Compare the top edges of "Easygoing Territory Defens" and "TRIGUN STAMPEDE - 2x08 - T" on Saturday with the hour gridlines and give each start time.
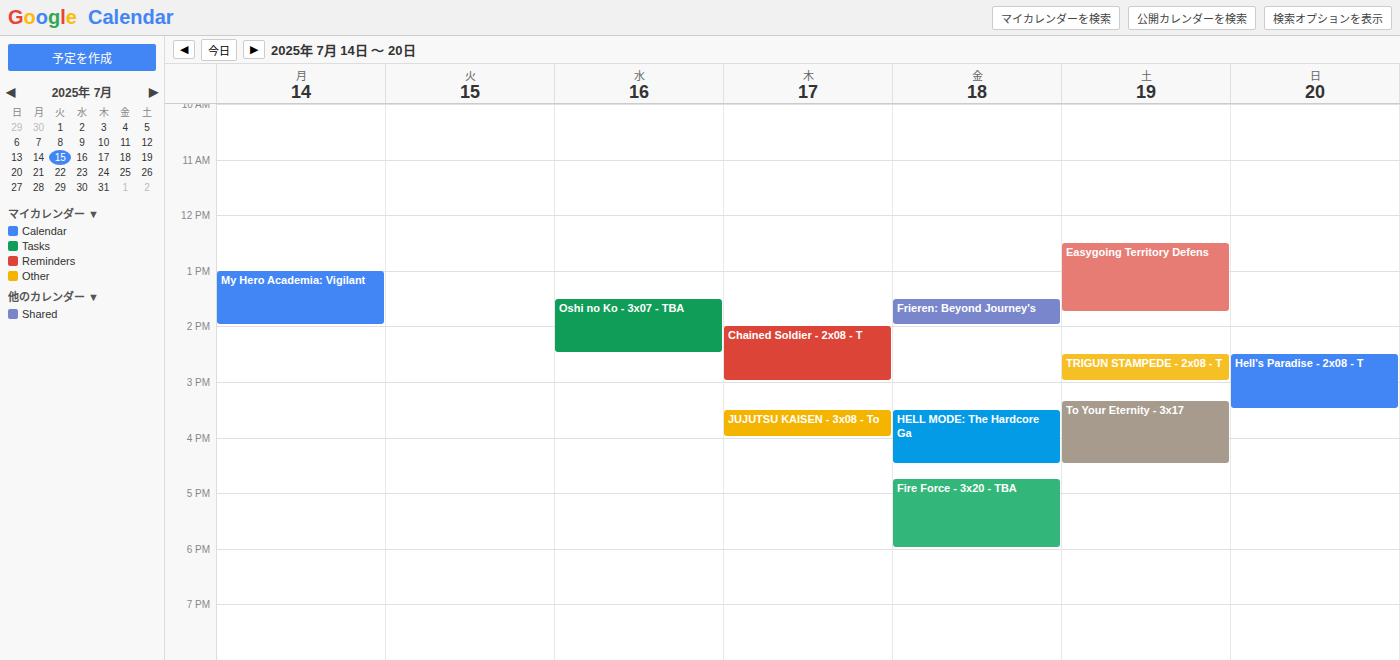
"Easygoing Territory Defens": 12:30 PM, halfway between the 12 PM and 1 PM lines. "TRIGUN STAMPEDE - 2x08 - T": 2:30 PM, halfway between the 2 PM and 3 PM lines.